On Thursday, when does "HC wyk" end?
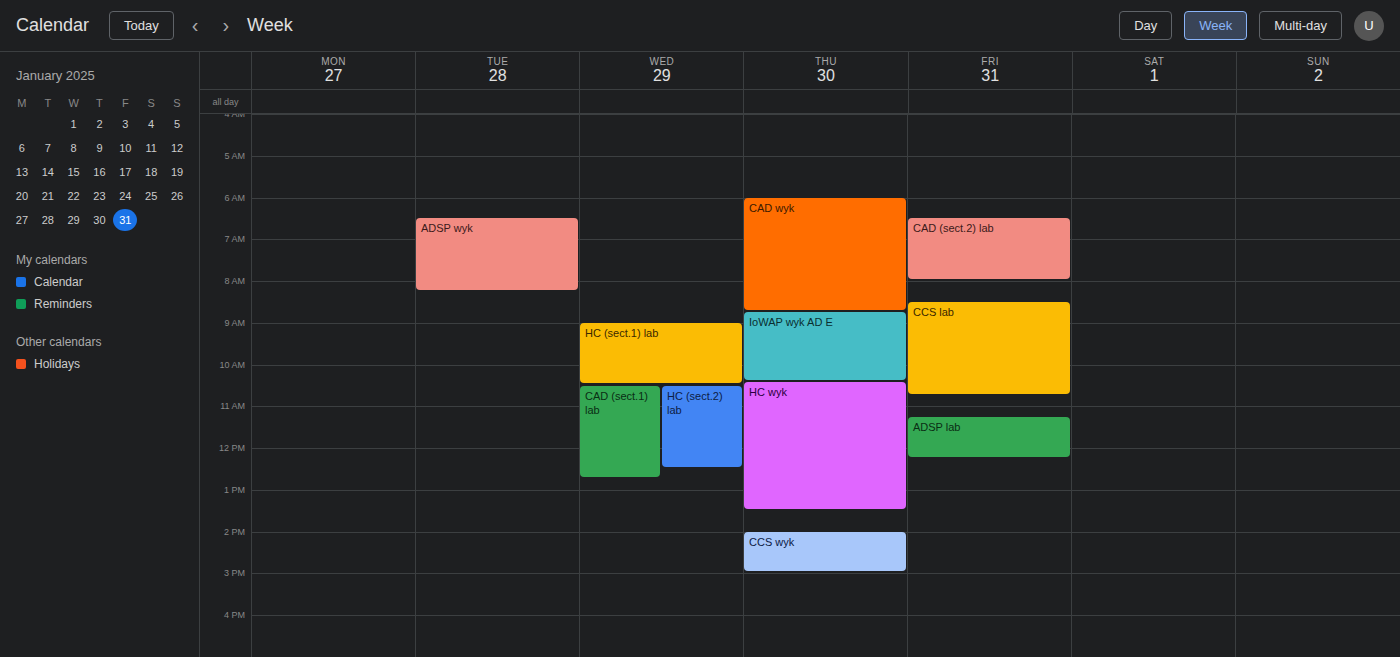
1:30 PM